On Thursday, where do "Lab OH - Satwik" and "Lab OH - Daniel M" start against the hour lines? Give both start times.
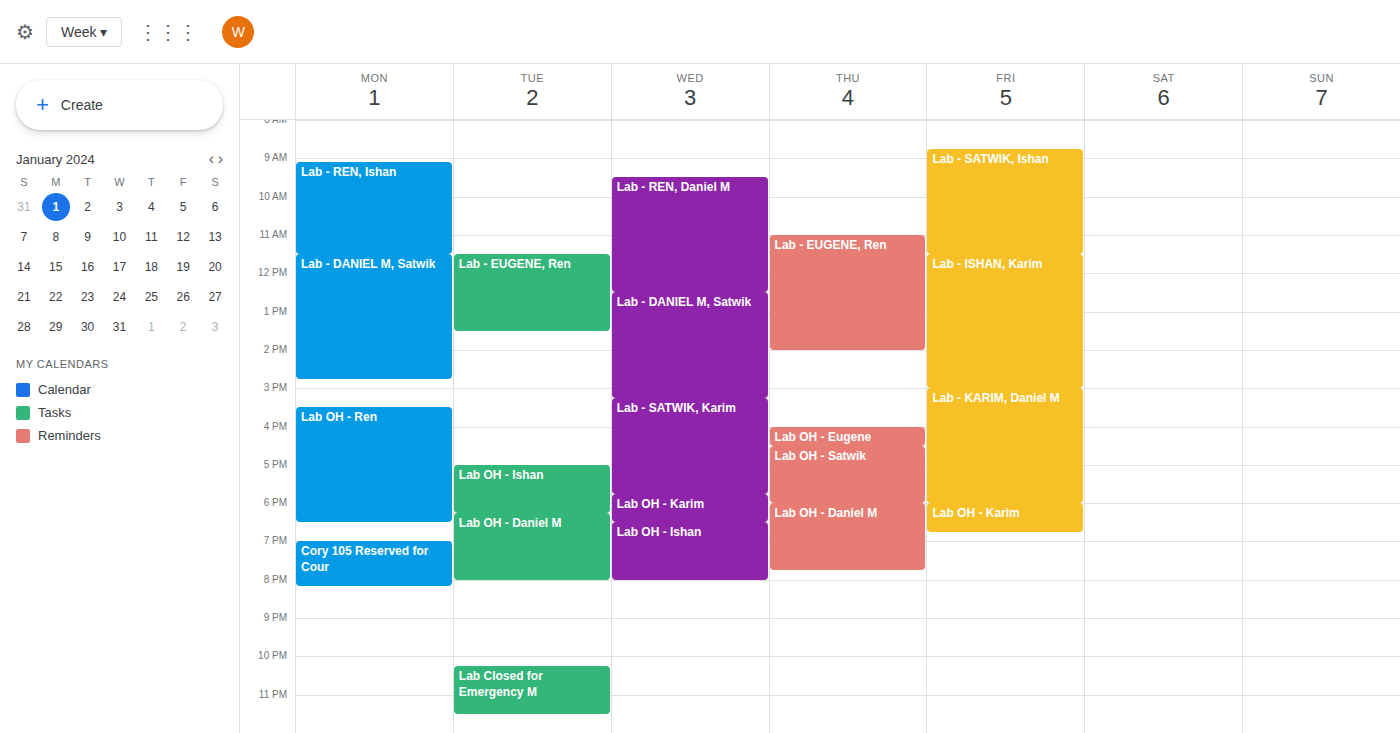
"Lab OH - Satwik": 16:30, halfway between the 16:00 and 17:00 lines. "Lab OH - Daniel M": 18:00, exactly on the 18:00 line.